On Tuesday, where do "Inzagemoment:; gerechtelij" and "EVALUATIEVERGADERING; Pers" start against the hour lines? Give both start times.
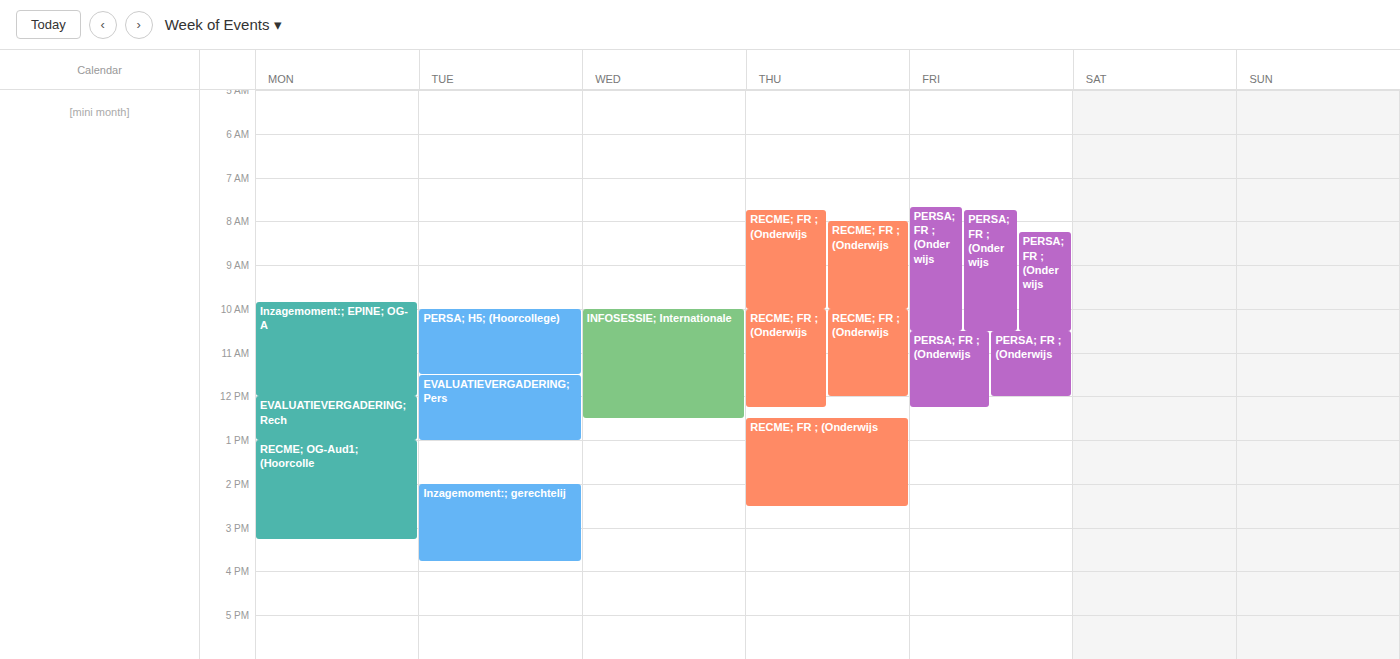
"Inzagemoment:; gerechtelij": 2:00 PM, exactly on the 2 PM line. "EVALUATIEVERGADERING; Pers": 11:30 AM, halfway between the 11 AM and 12 PM lines.